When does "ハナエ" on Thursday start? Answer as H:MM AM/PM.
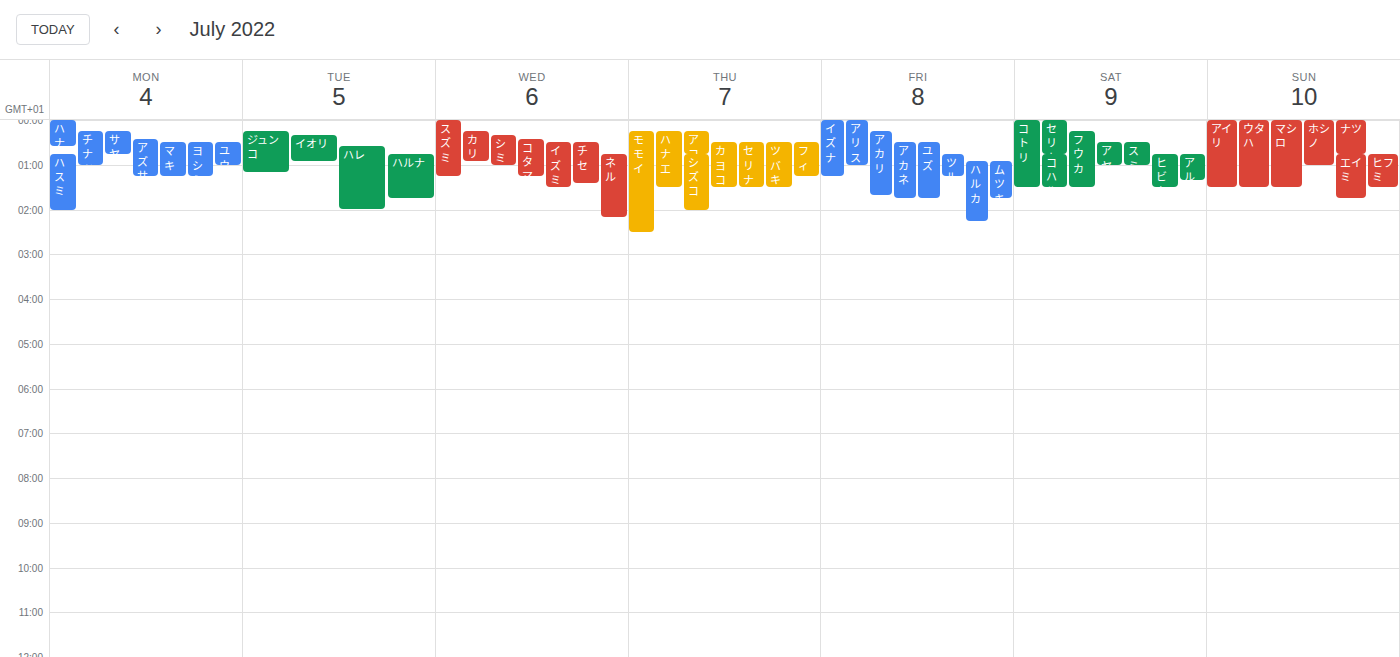
12:15 AM